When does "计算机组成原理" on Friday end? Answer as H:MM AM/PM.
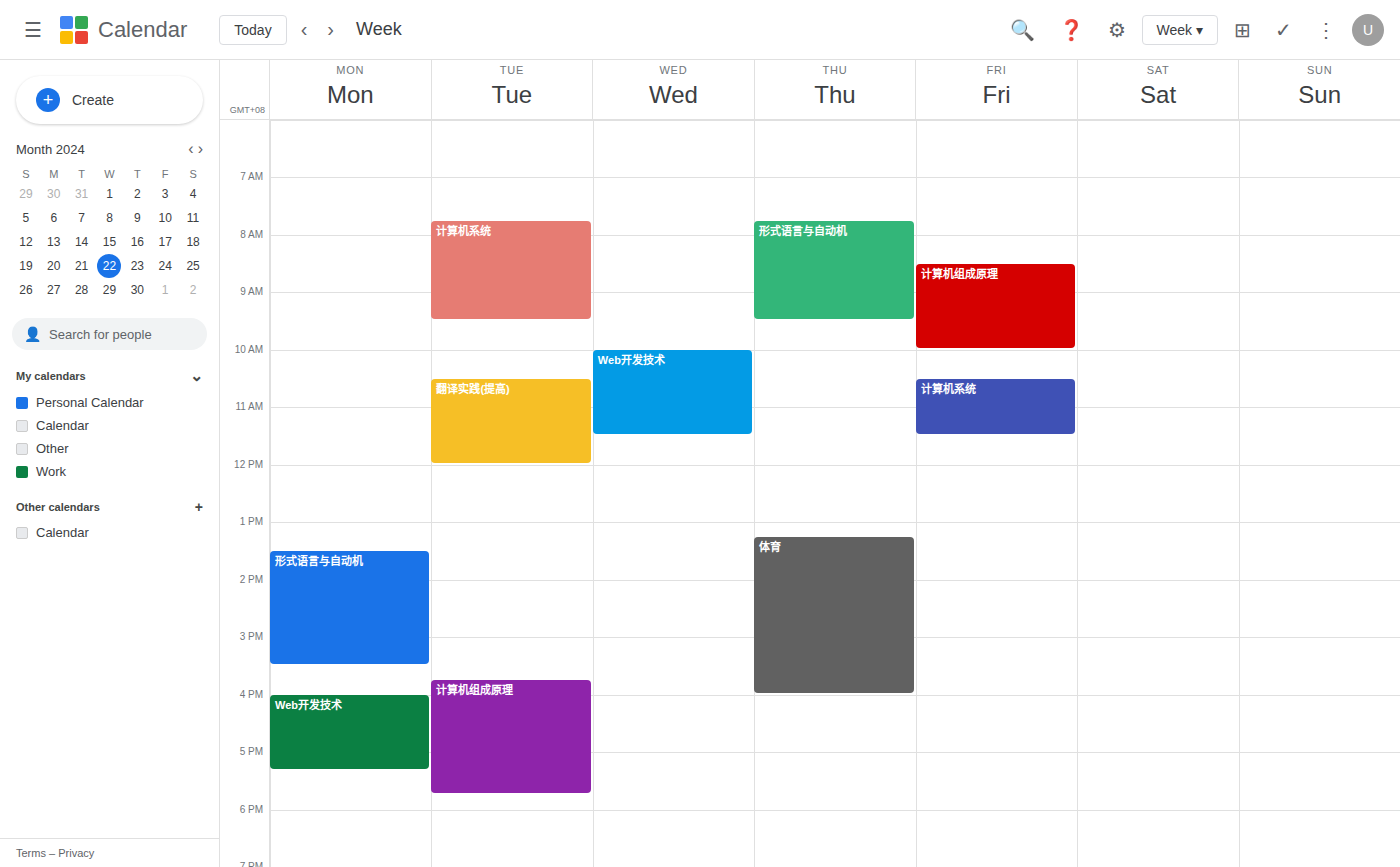
10:00 AM